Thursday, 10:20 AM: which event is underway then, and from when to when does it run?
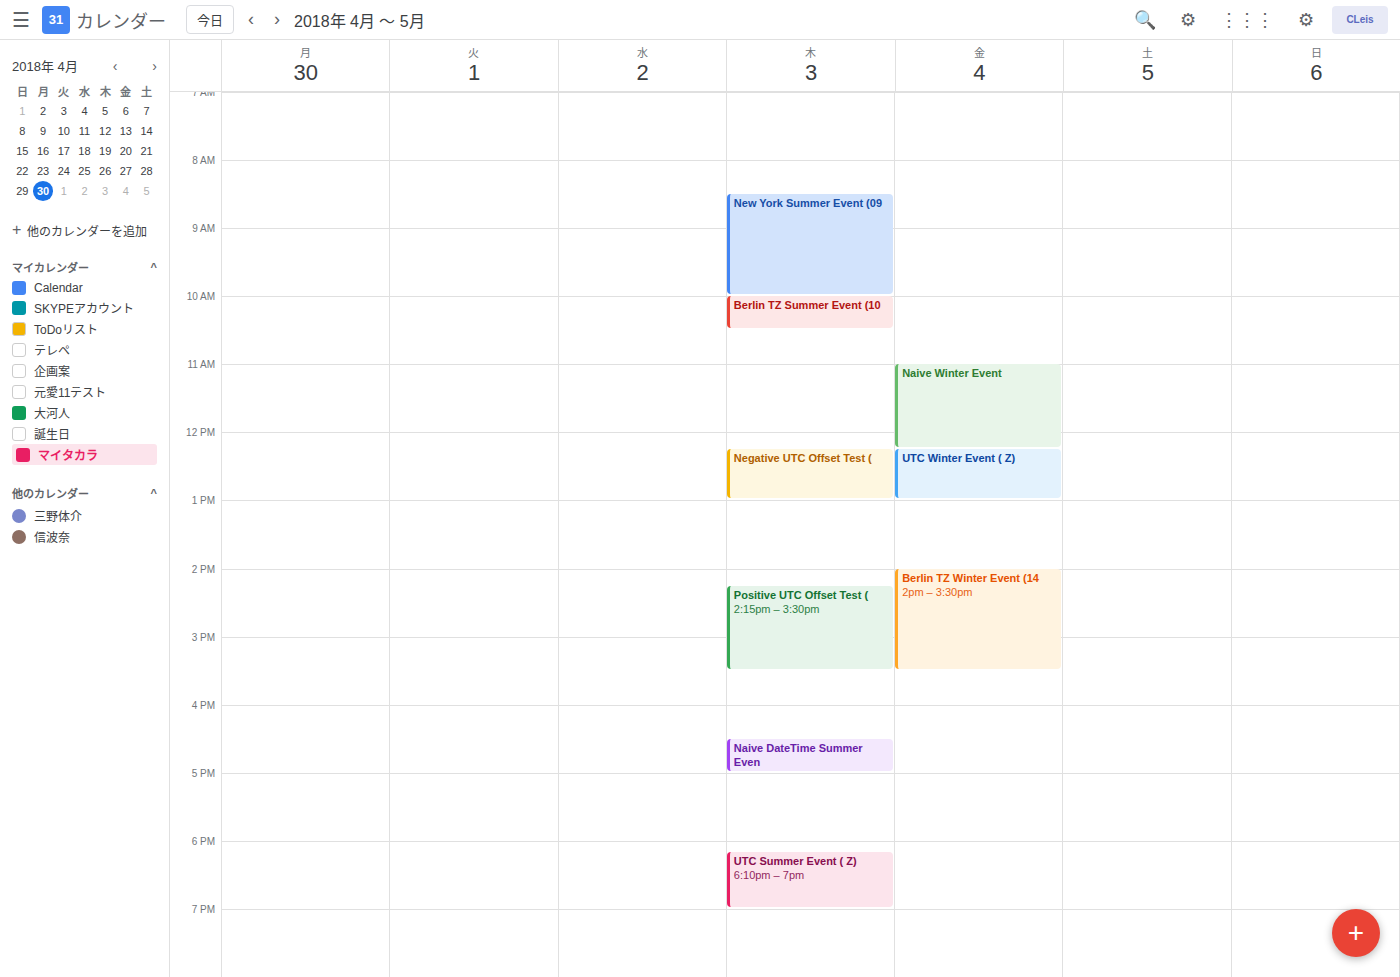
"Berlin TZ Summer Event (10", 10:00 AM to 10:30 AM